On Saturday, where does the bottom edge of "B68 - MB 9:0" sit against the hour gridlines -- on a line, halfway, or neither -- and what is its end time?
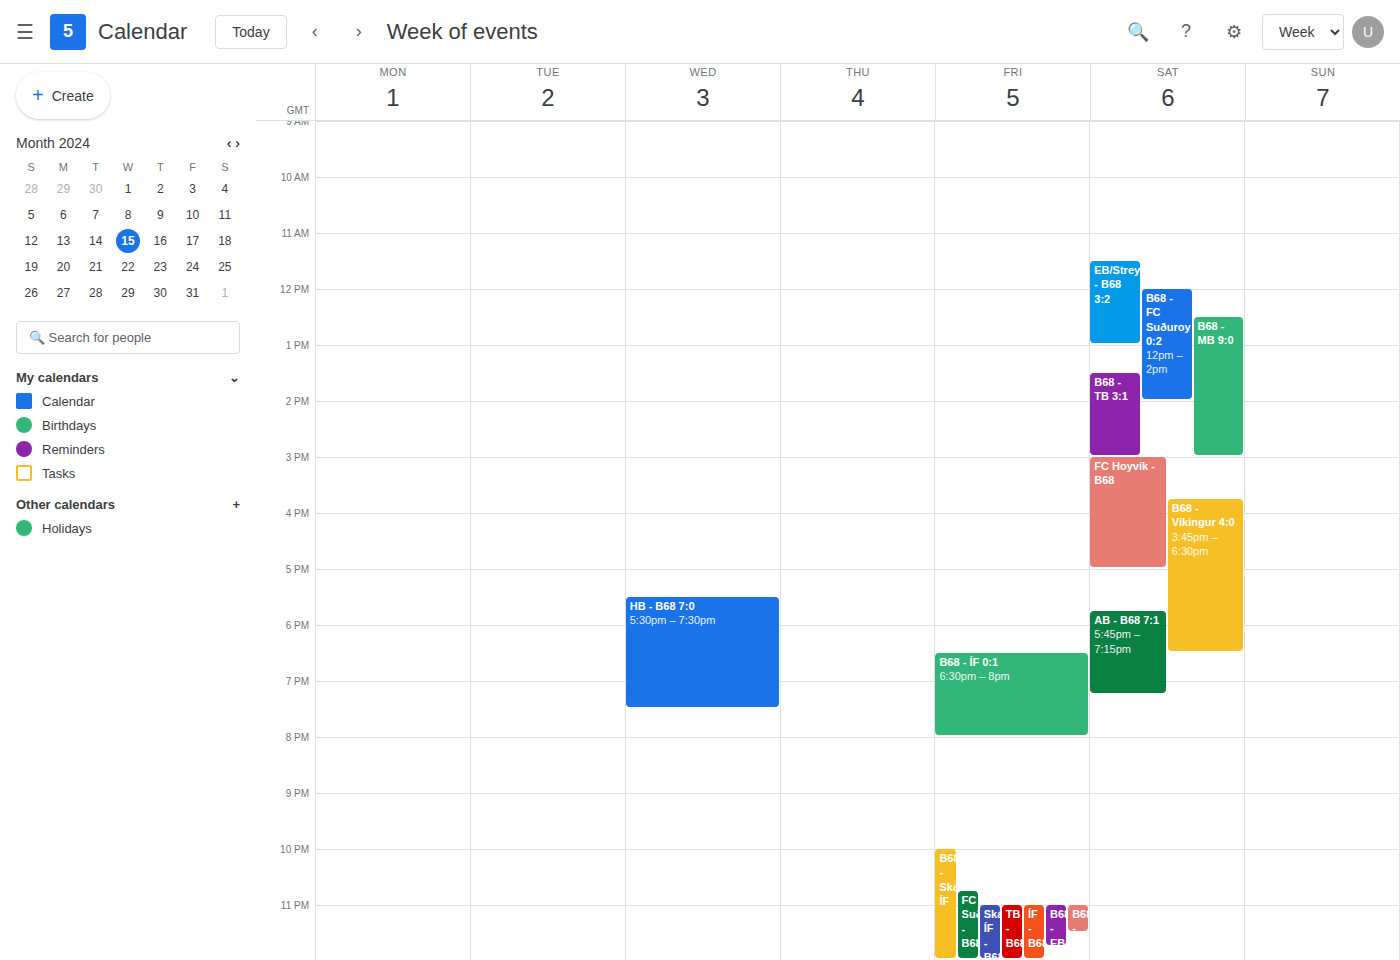
3:00 PM -- exactly on the 3 PM line.